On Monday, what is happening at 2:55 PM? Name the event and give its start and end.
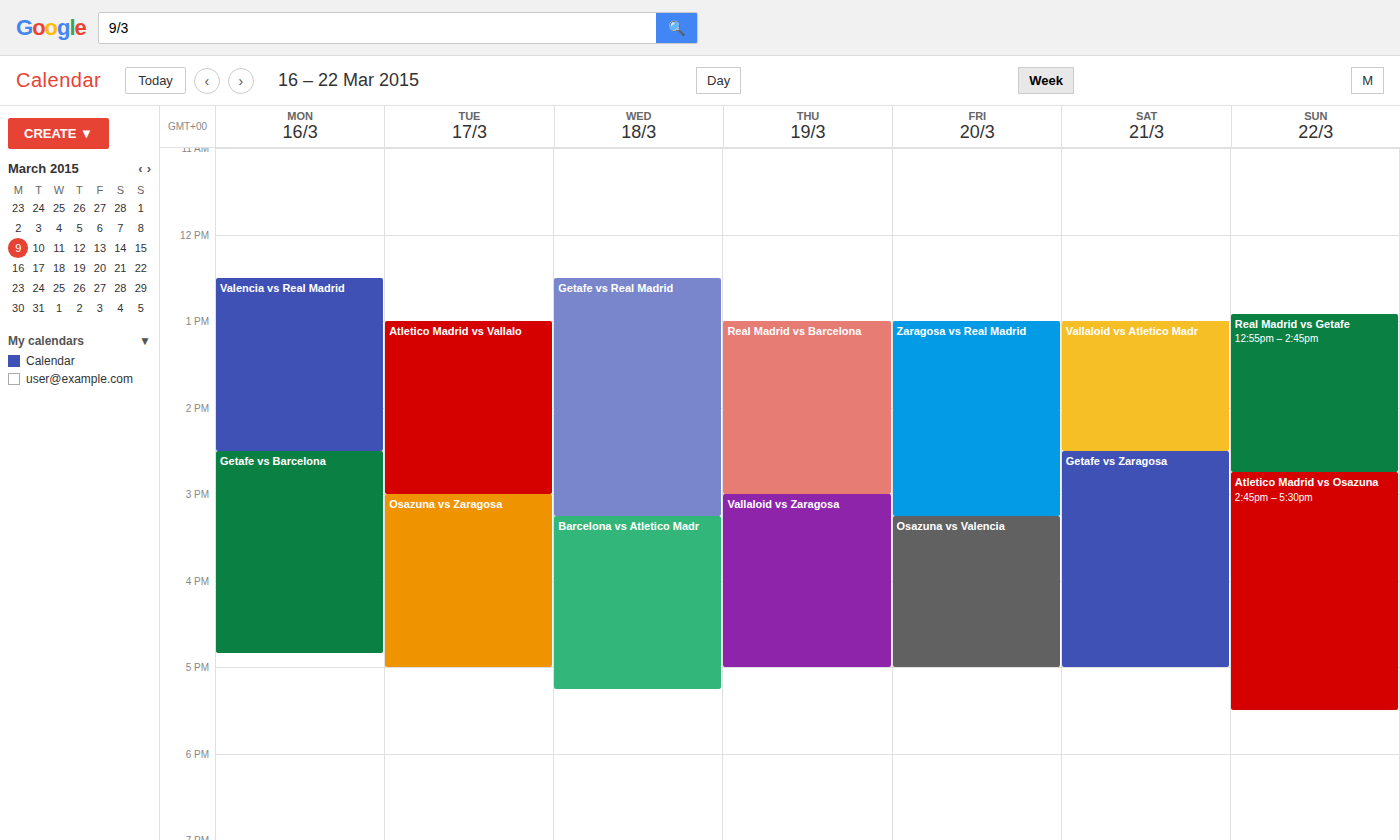
"Getafe vs Barcelona", 2:30 PM to 4:50 PM